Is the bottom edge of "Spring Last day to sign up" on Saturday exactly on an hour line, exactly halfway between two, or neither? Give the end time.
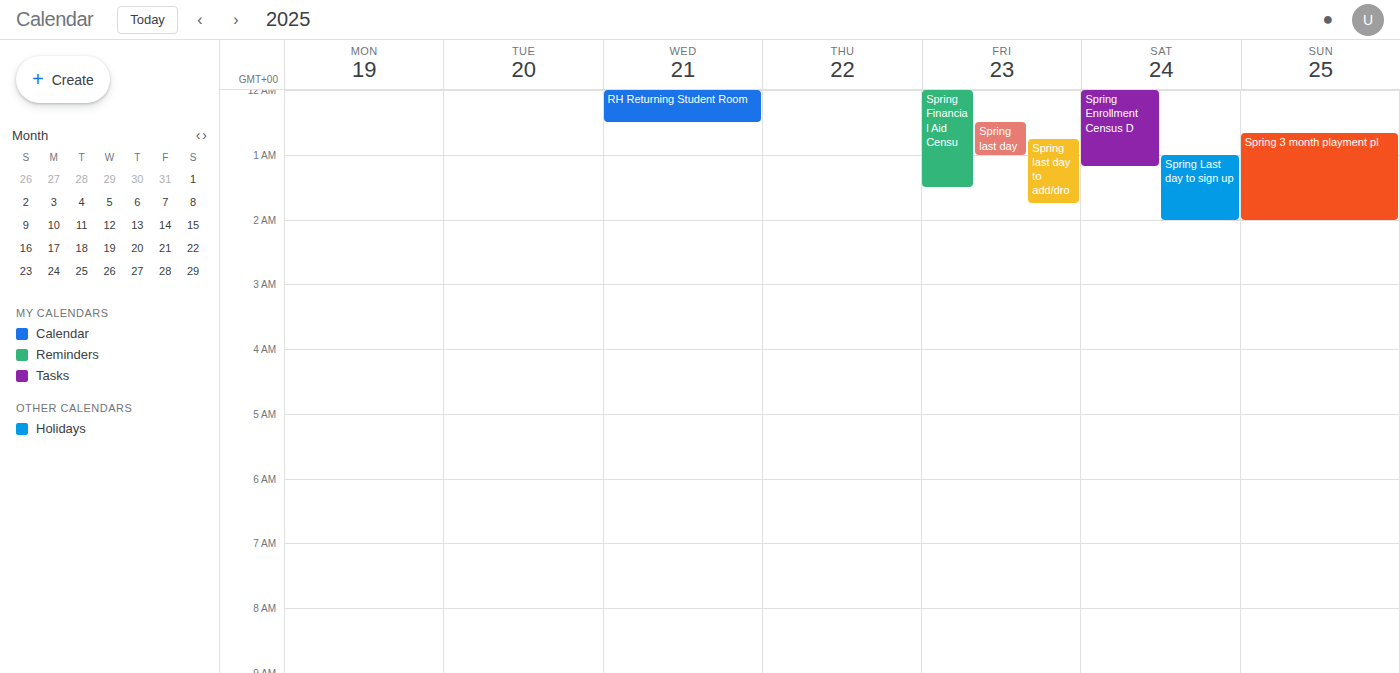
2:00 AM -- exactly on the 2 AM line.